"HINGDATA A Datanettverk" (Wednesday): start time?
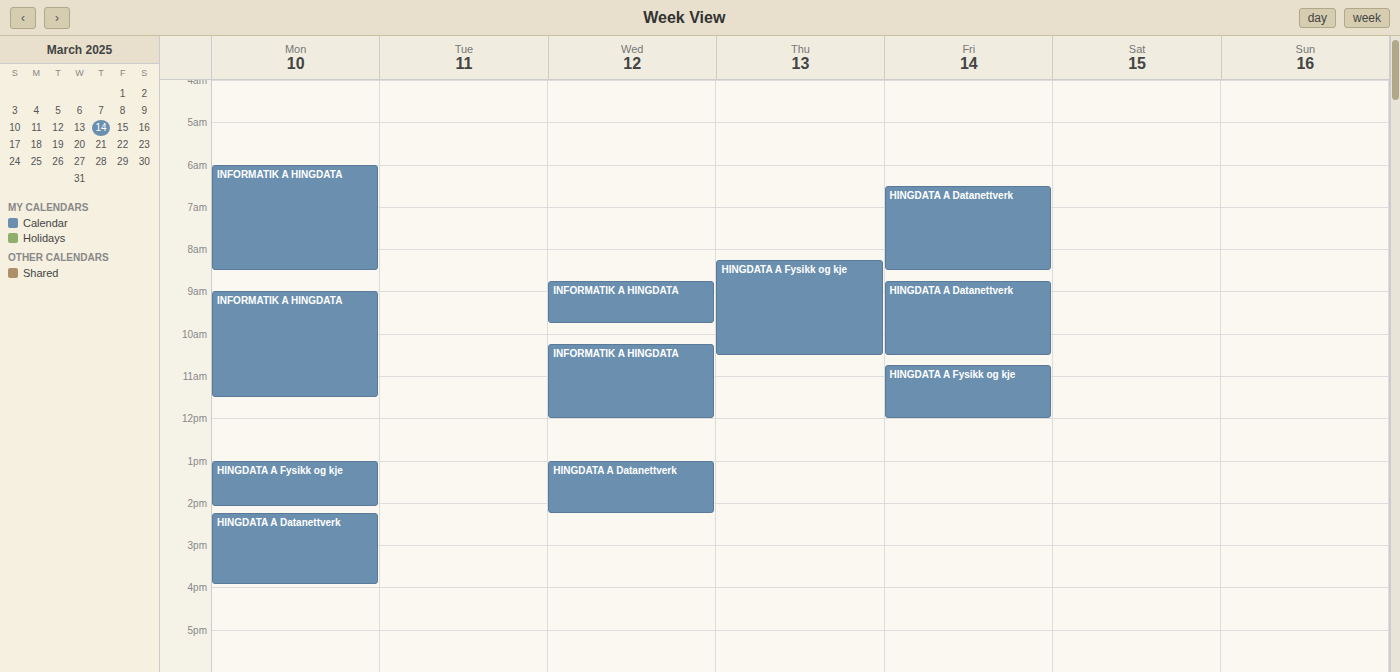
1:00 PM